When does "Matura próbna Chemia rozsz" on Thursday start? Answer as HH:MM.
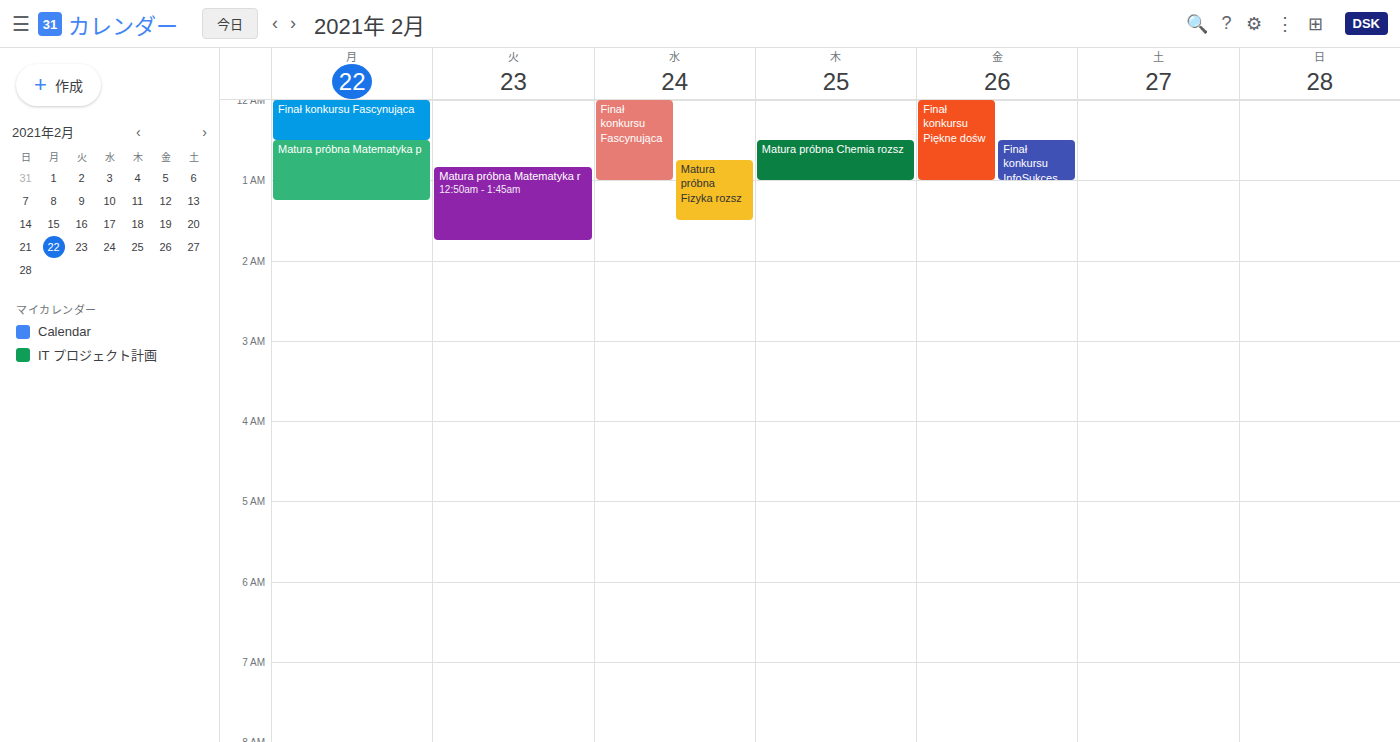
00:30